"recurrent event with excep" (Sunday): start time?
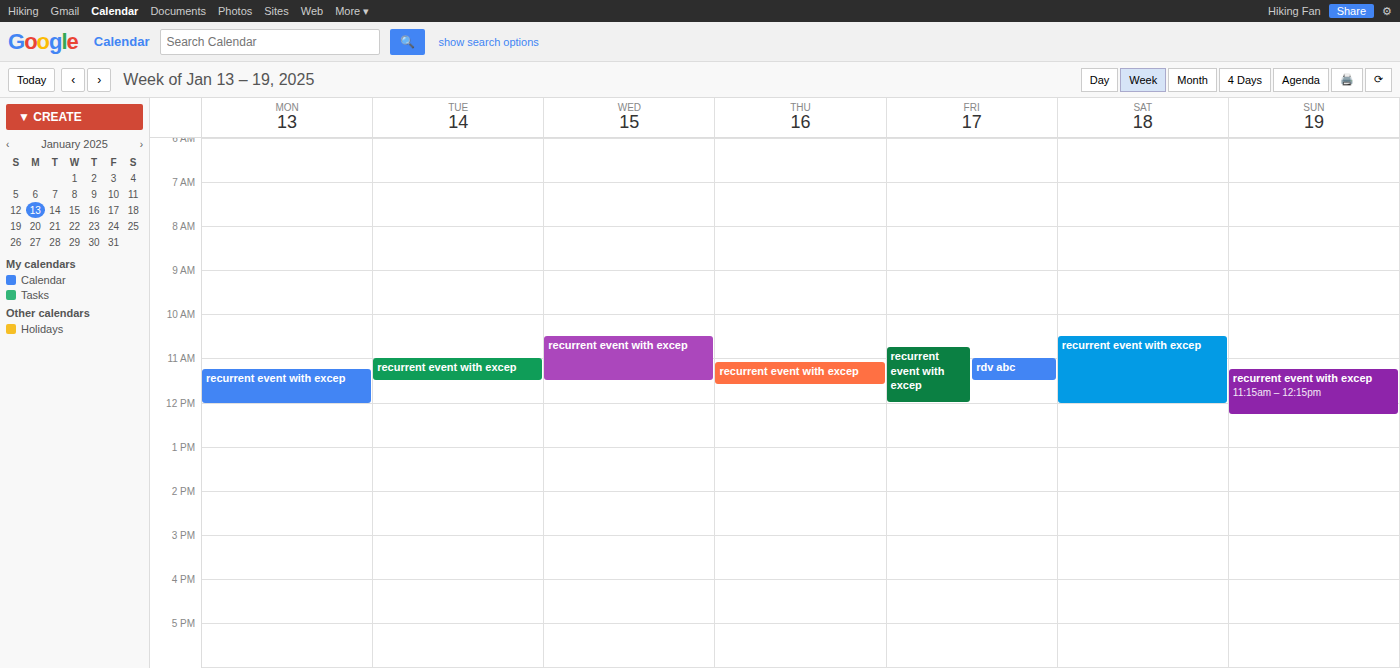
11:15 AM